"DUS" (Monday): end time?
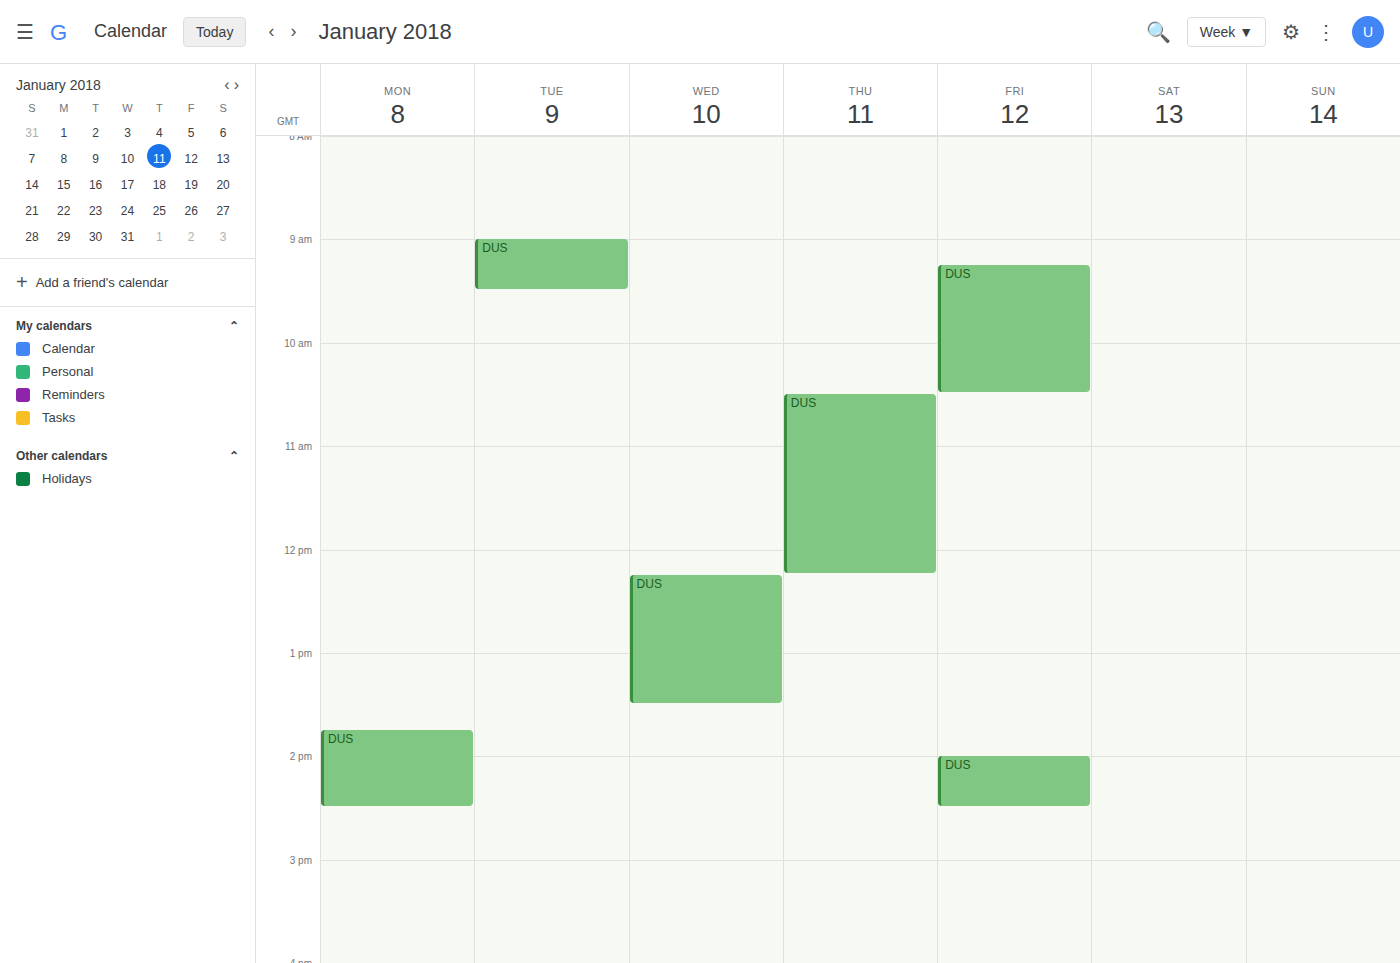
2:30 PM